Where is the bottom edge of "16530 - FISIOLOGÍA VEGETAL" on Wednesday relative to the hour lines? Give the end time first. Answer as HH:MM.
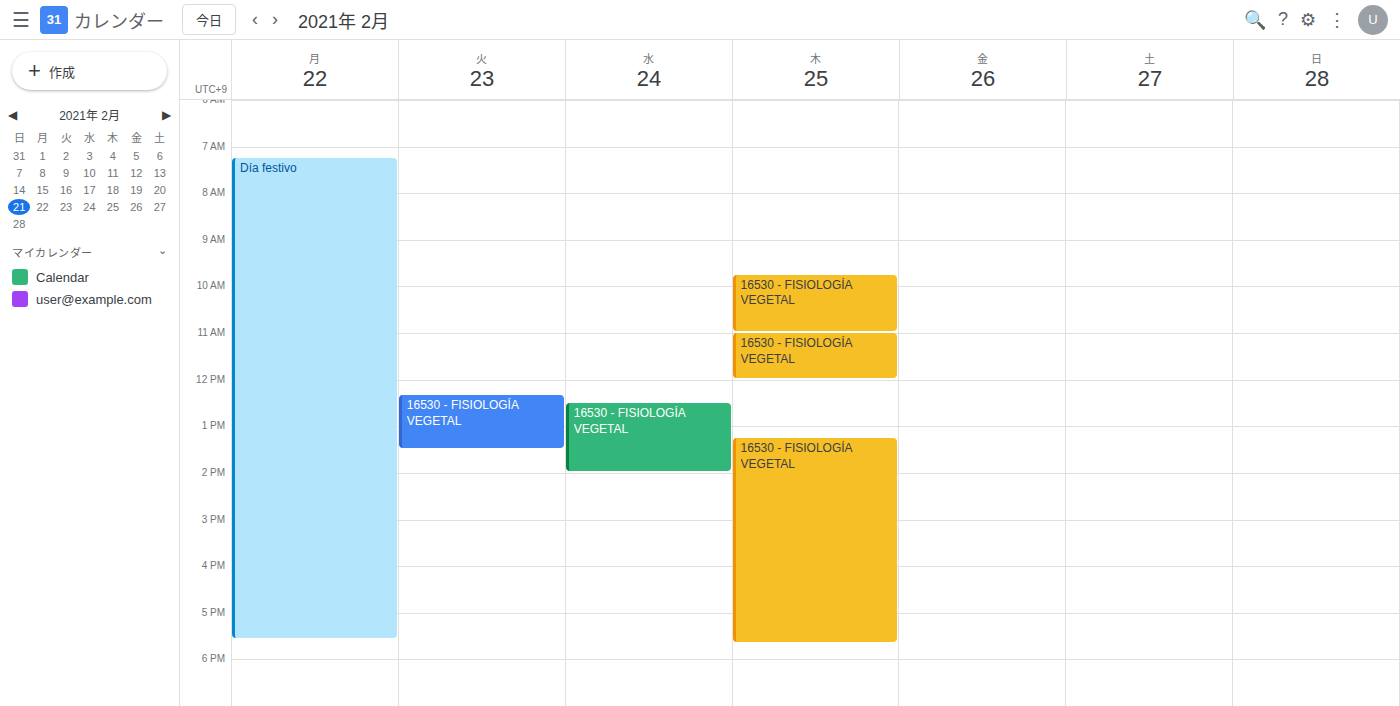
14:00 -- exactly on the 14:00 line.